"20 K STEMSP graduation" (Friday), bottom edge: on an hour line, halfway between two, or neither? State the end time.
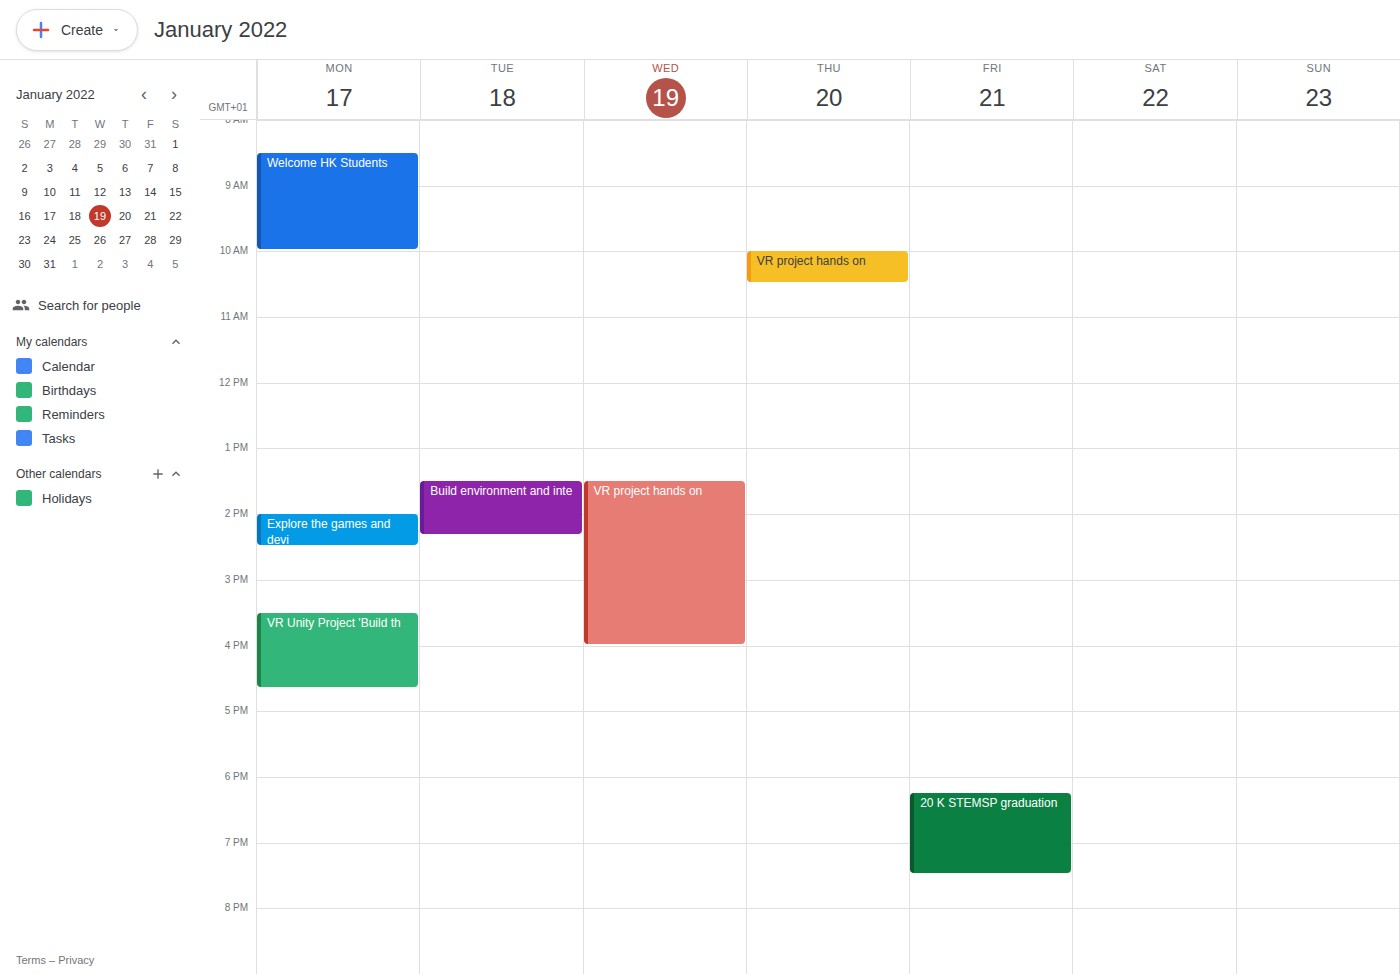
7:30 PM -- halfway between the 7 PM and 8 PM lines.